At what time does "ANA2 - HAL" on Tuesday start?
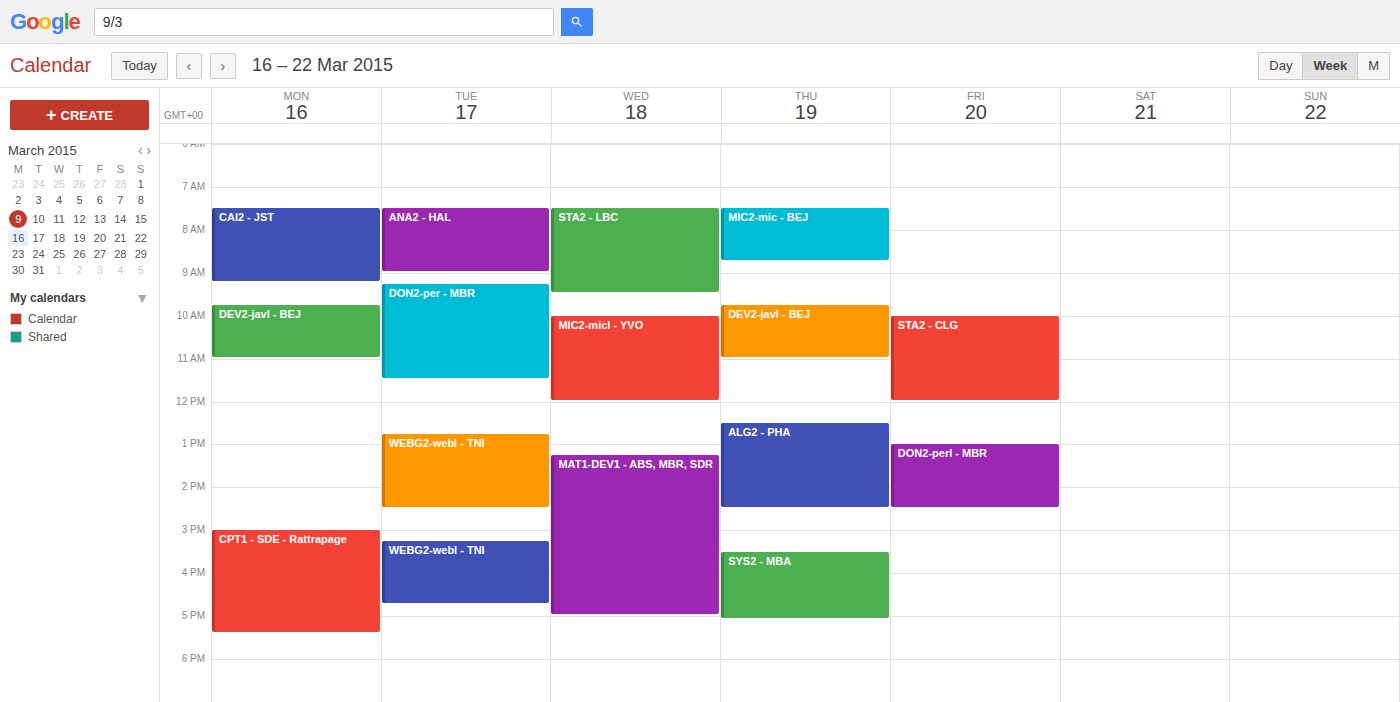
7:30 AM